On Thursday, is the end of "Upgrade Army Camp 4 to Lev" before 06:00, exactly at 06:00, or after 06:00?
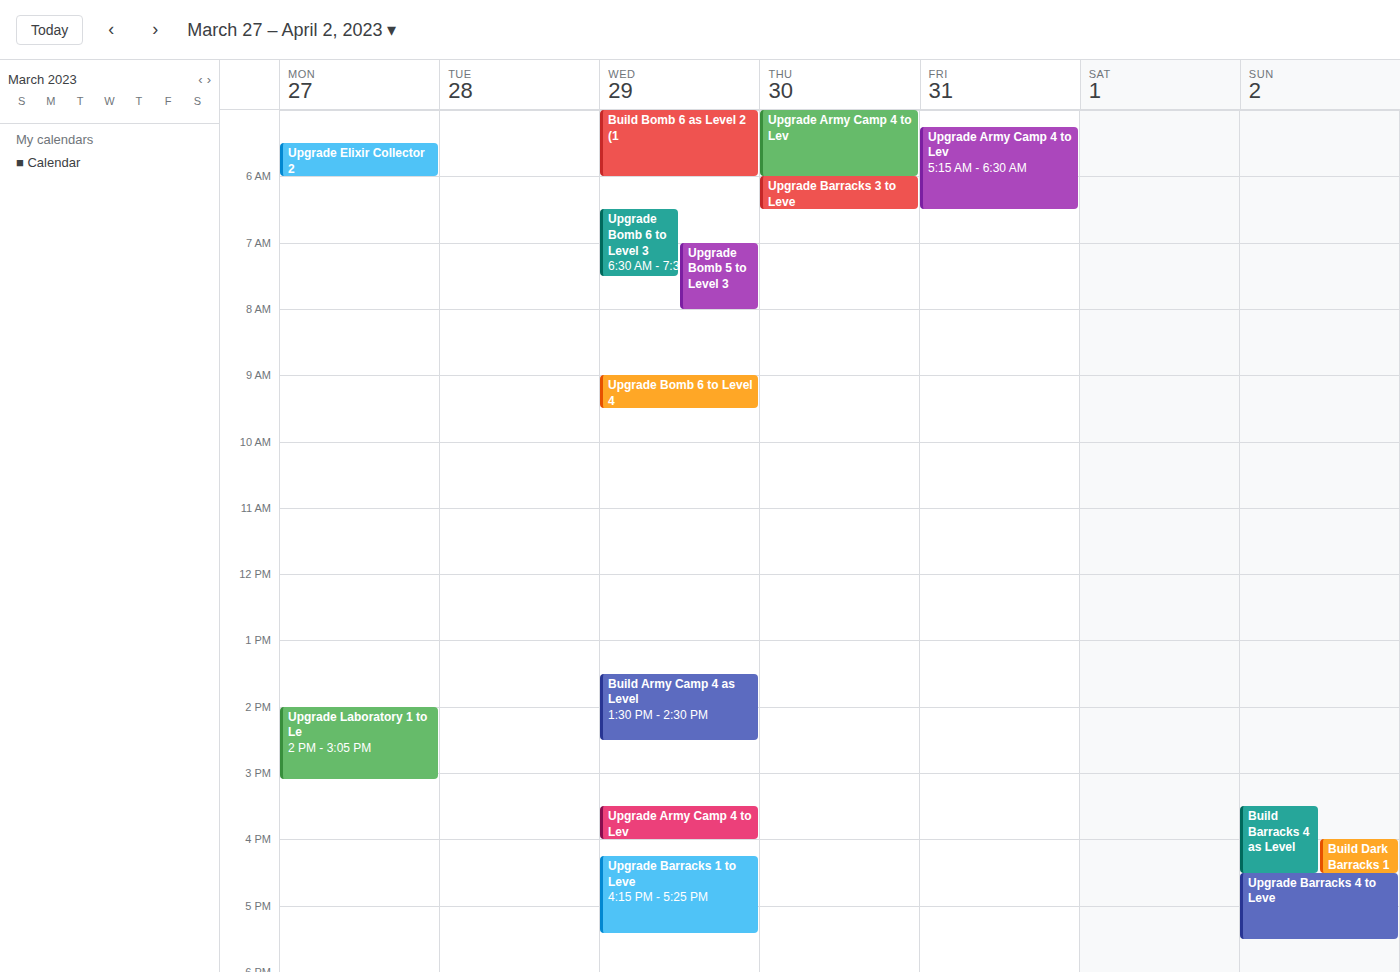
06:00 -- exactly at 06:00, on the 06:00 line.